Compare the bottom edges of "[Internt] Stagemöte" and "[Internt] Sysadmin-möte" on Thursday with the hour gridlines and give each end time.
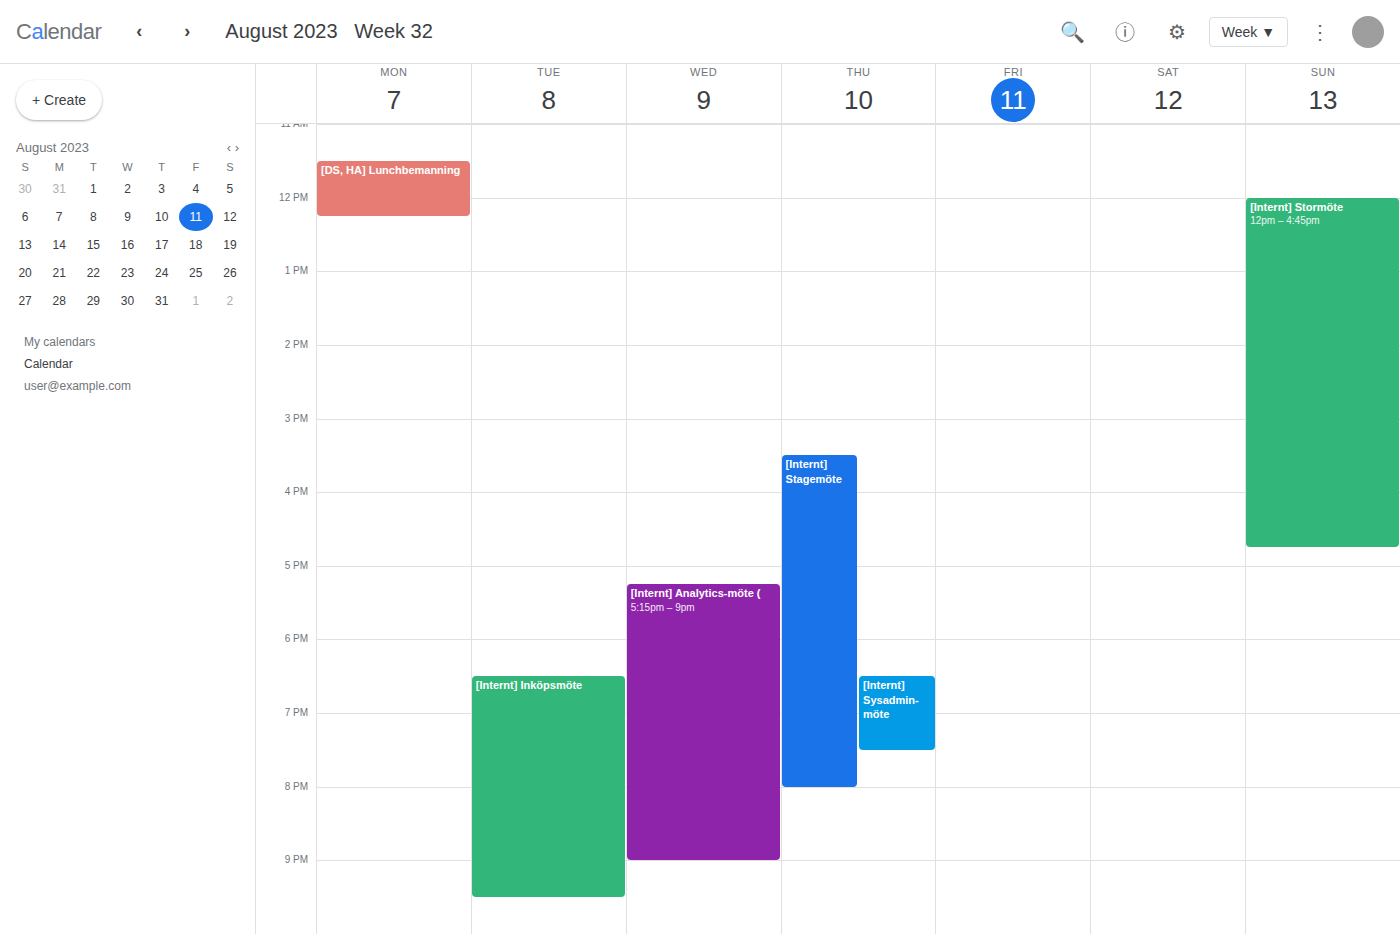
"[Internt] Stagemöte": 8:00 PM, exactly on the 8 PM line. "[Internt] Sysadmin-möte": 7:30 PM, halfway between the 7 PM and 8 PM lines.